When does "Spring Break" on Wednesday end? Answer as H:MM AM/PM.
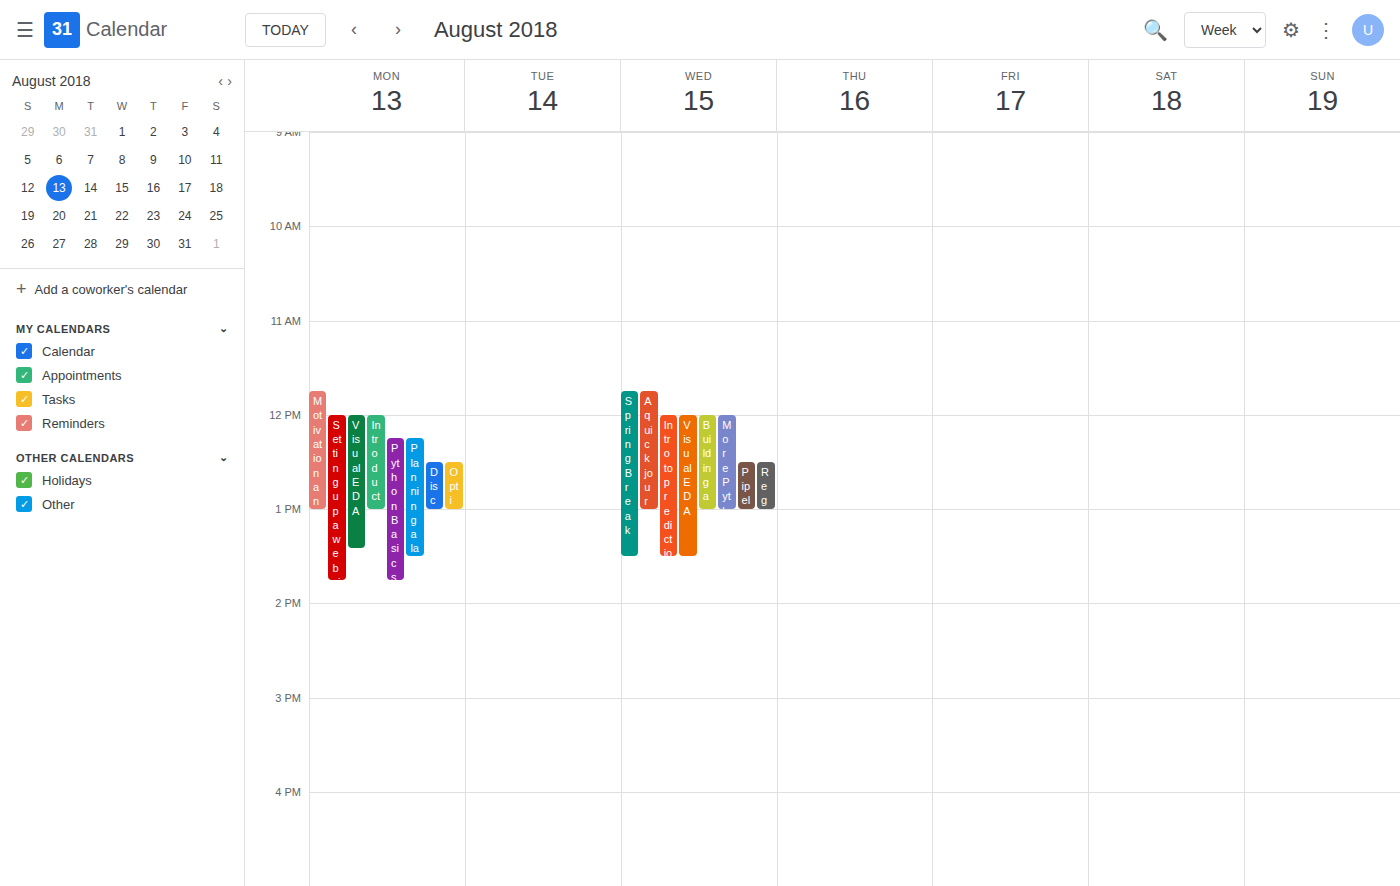
1:30 PM